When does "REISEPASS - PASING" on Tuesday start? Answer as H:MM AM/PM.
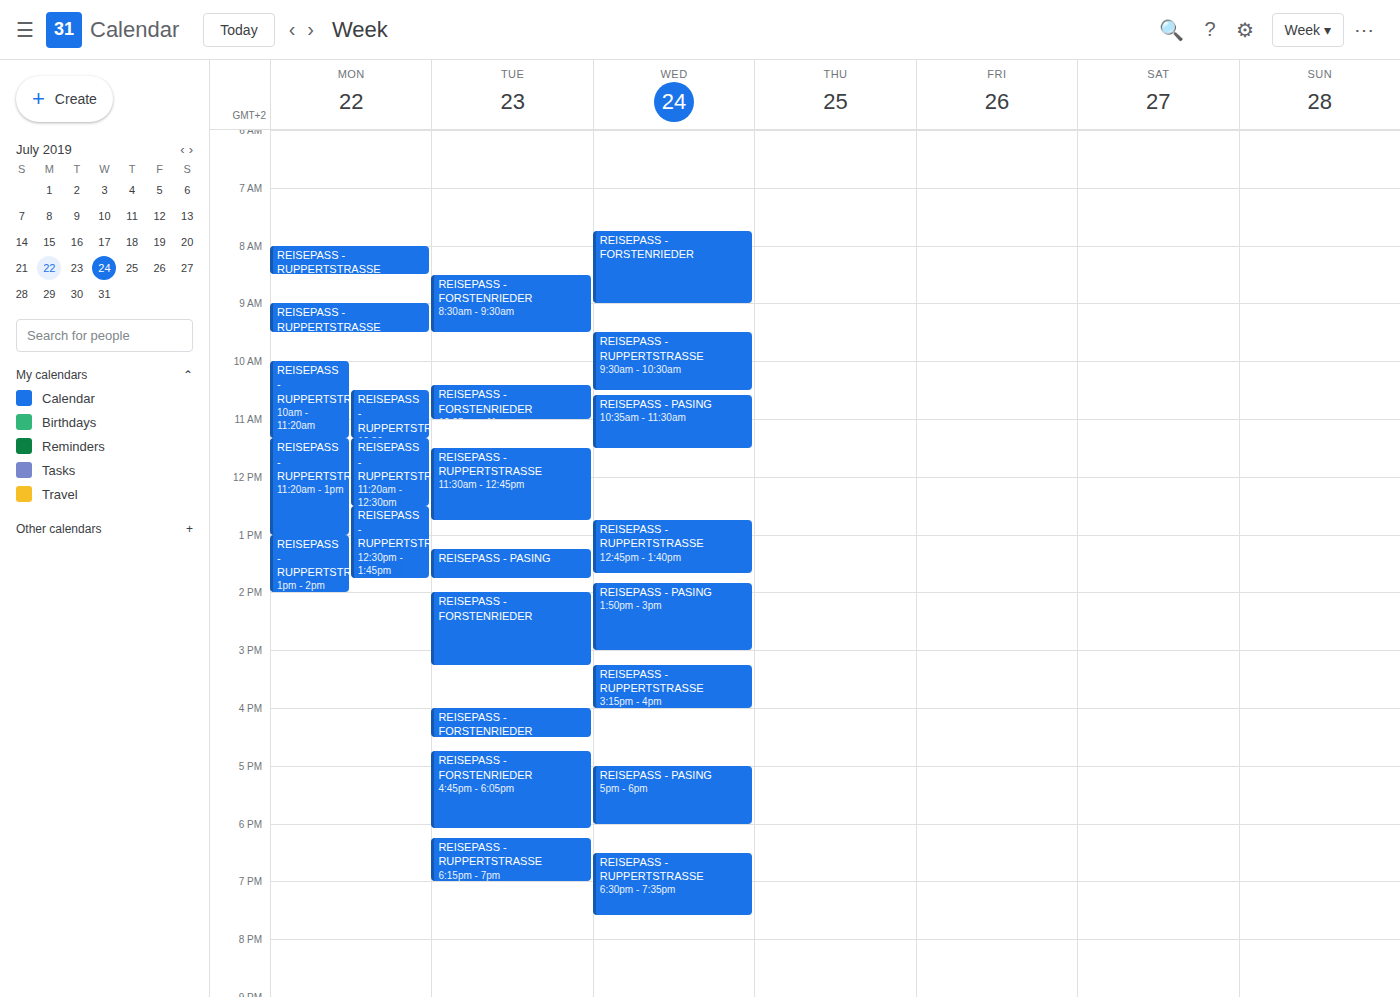
1:15 PM